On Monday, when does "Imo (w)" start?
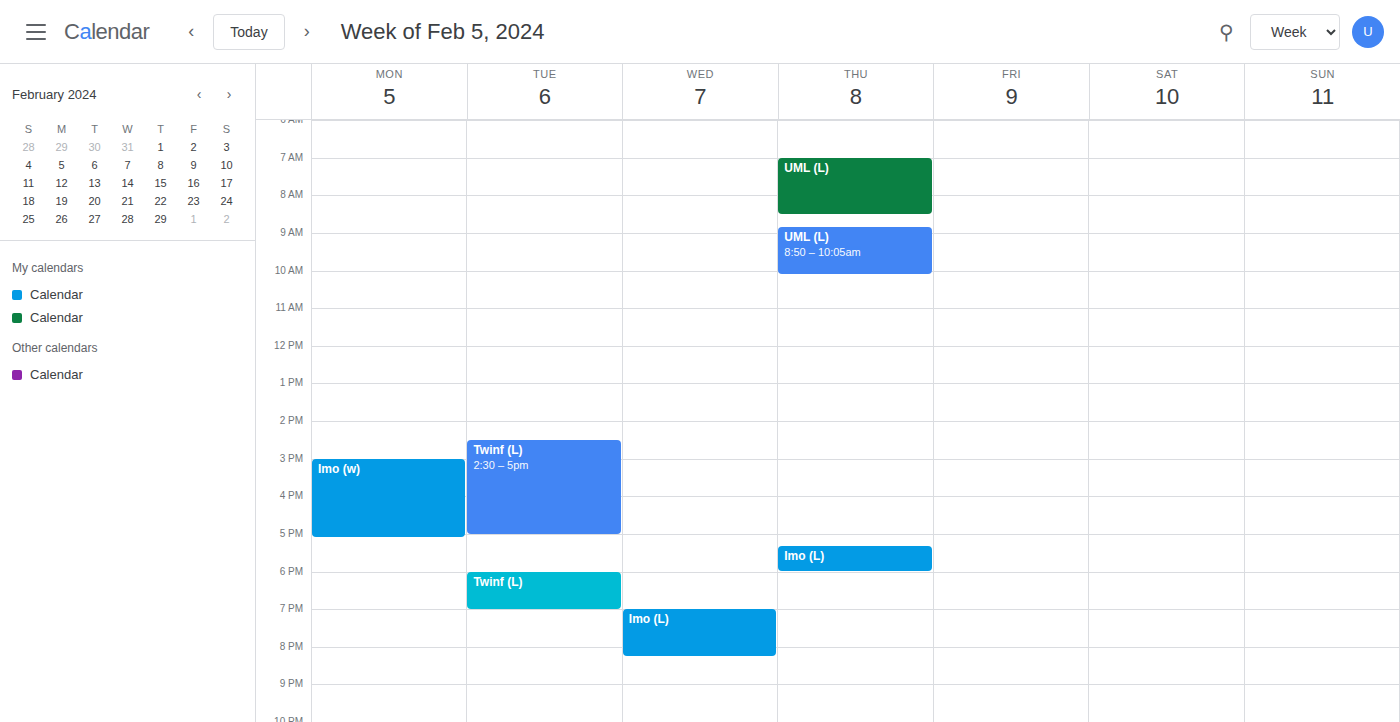
15:00